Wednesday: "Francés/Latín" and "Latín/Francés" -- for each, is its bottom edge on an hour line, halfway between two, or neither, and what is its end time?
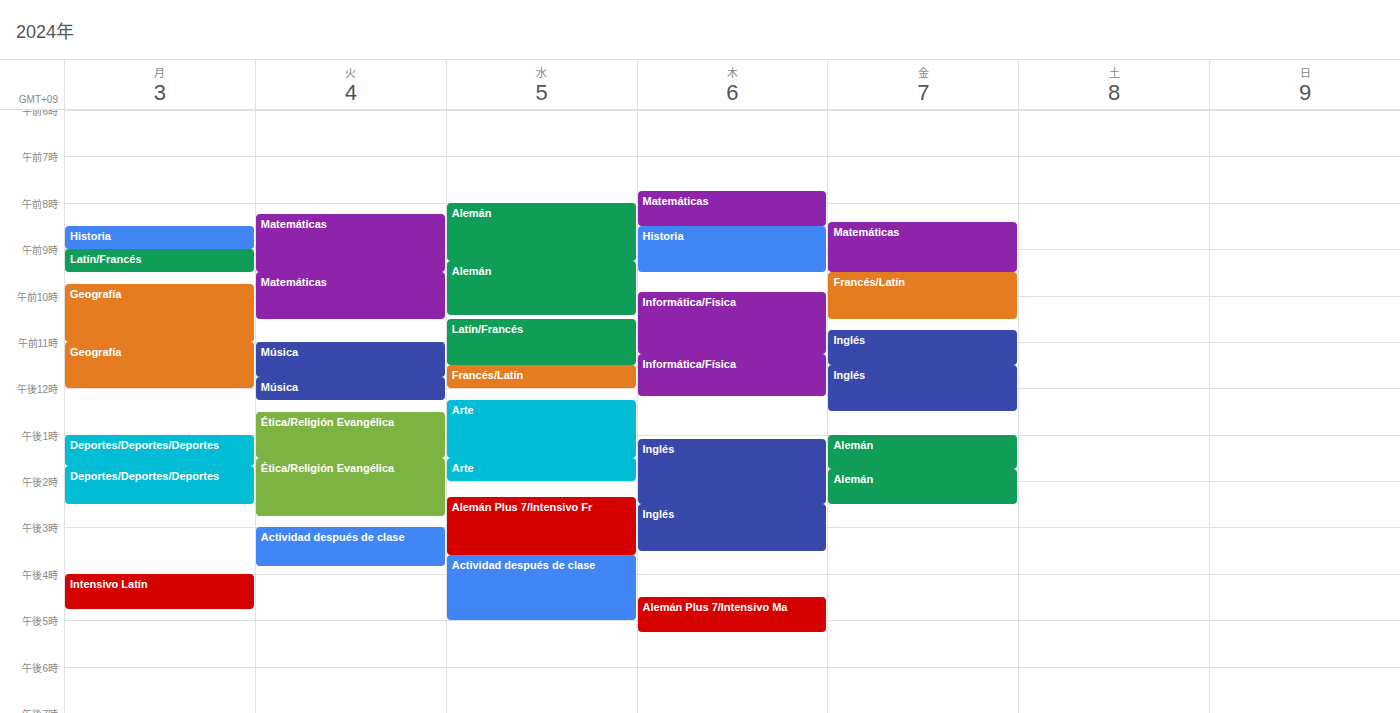
"Francés/Latín": 12:00 PM, exactly on the 12 PM line. "Latín/Francés": 11:30 AM, halfway between the 11 AM and 12 PM lines.